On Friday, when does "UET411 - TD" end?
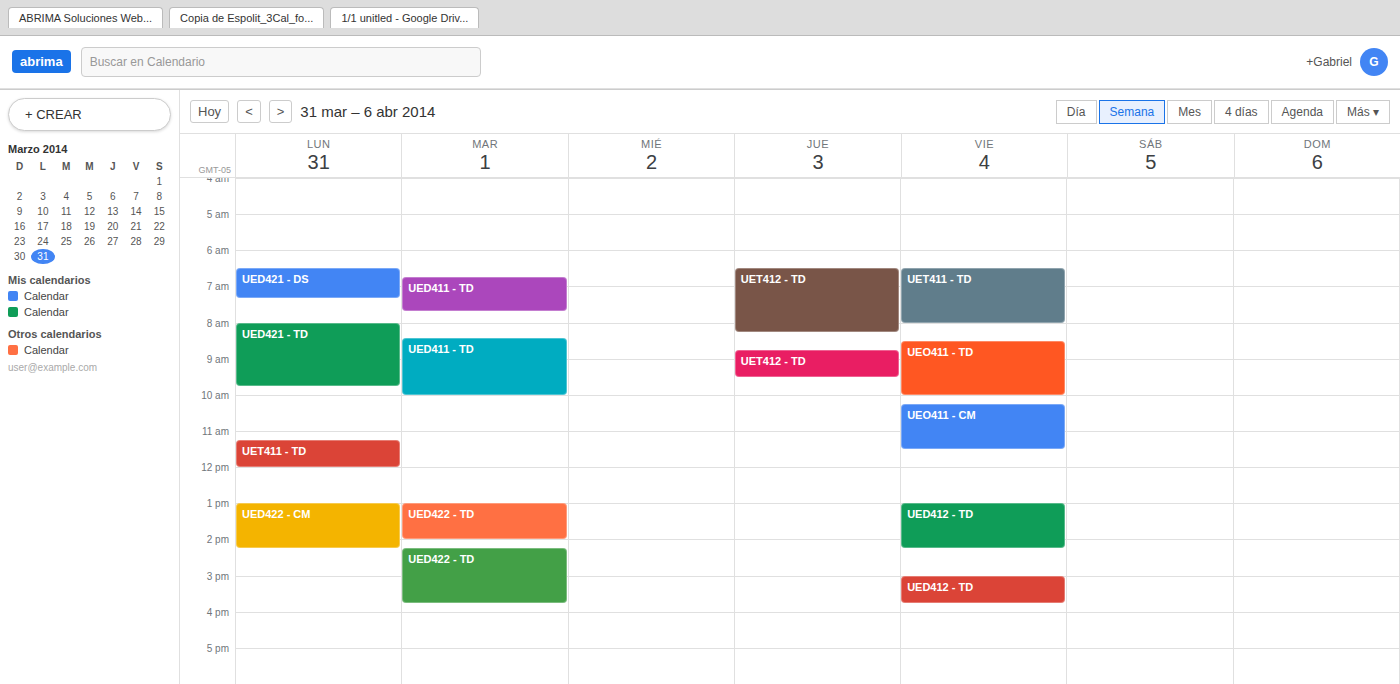
8:00 AM